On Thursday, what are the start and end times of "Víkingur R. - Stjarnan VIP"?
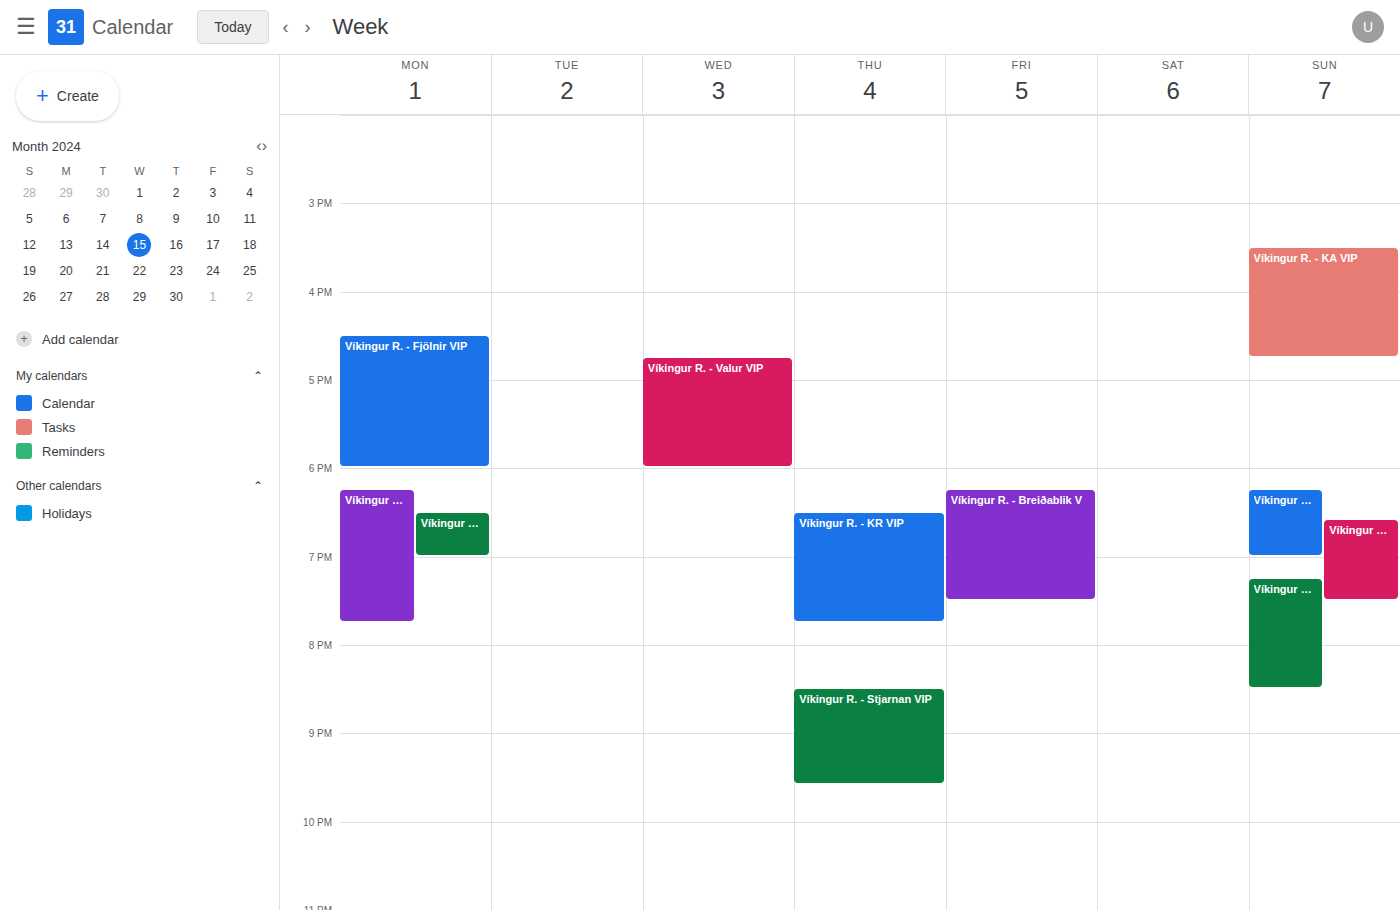
8:30 PM to 9:35 PM